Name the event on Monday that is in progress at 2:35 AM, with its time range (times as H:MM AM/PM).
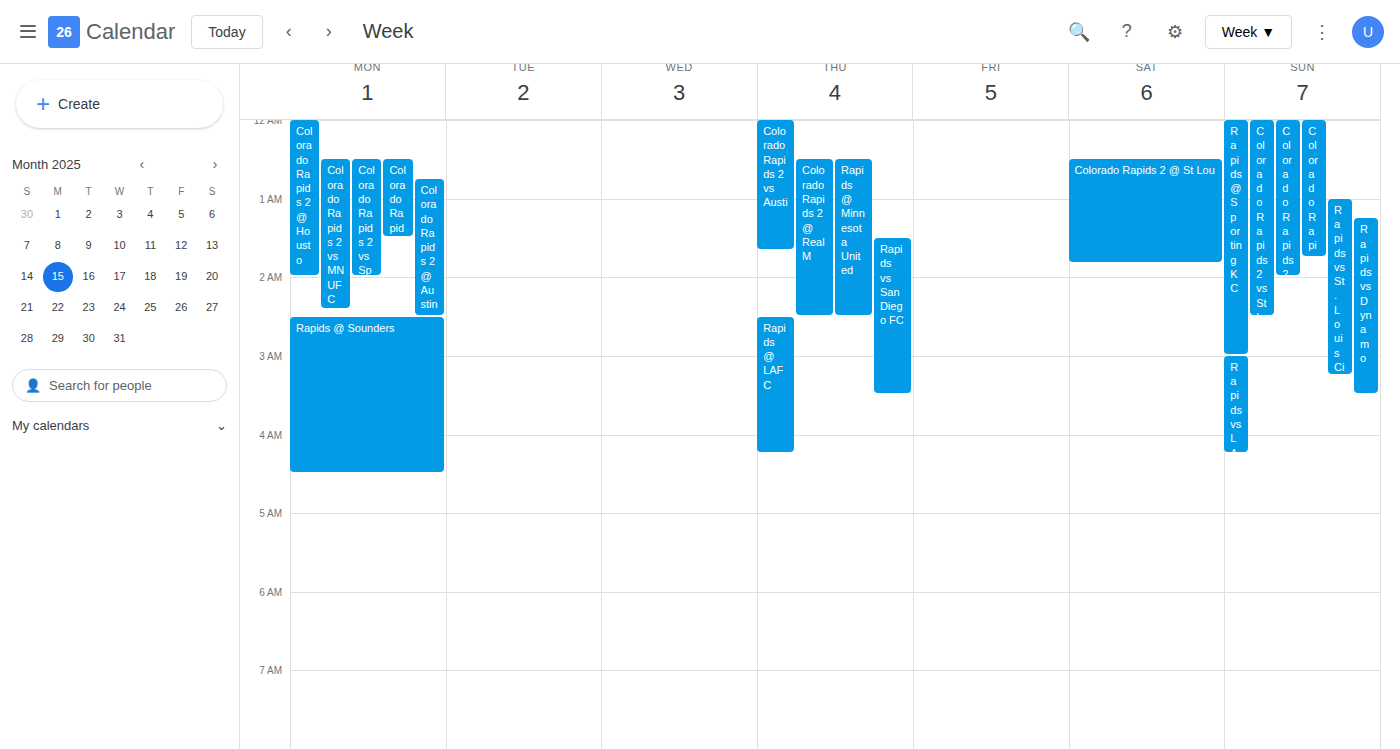
"Rapids @ Sounders", 2:30 AM to 4:30 AM